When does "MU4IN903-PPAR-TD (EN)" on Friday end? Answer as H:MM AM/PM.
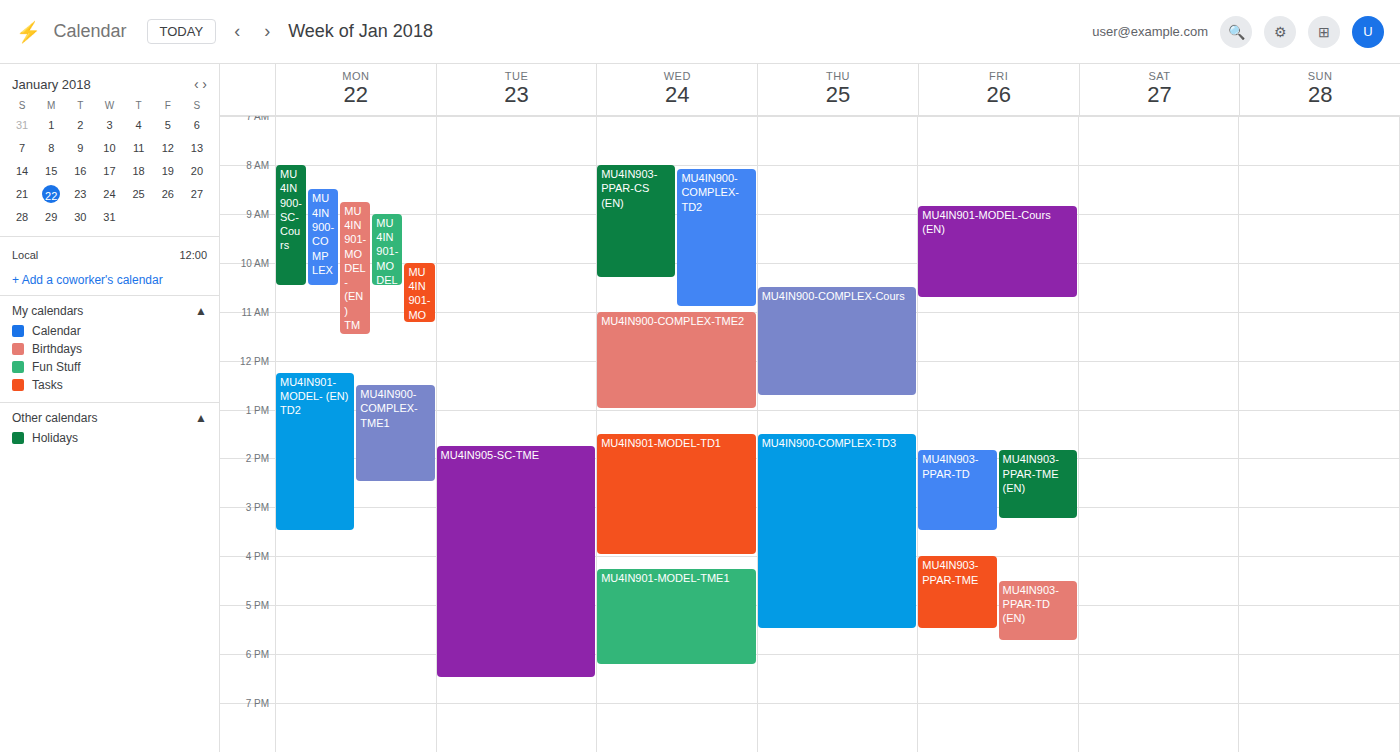
5:45 PM